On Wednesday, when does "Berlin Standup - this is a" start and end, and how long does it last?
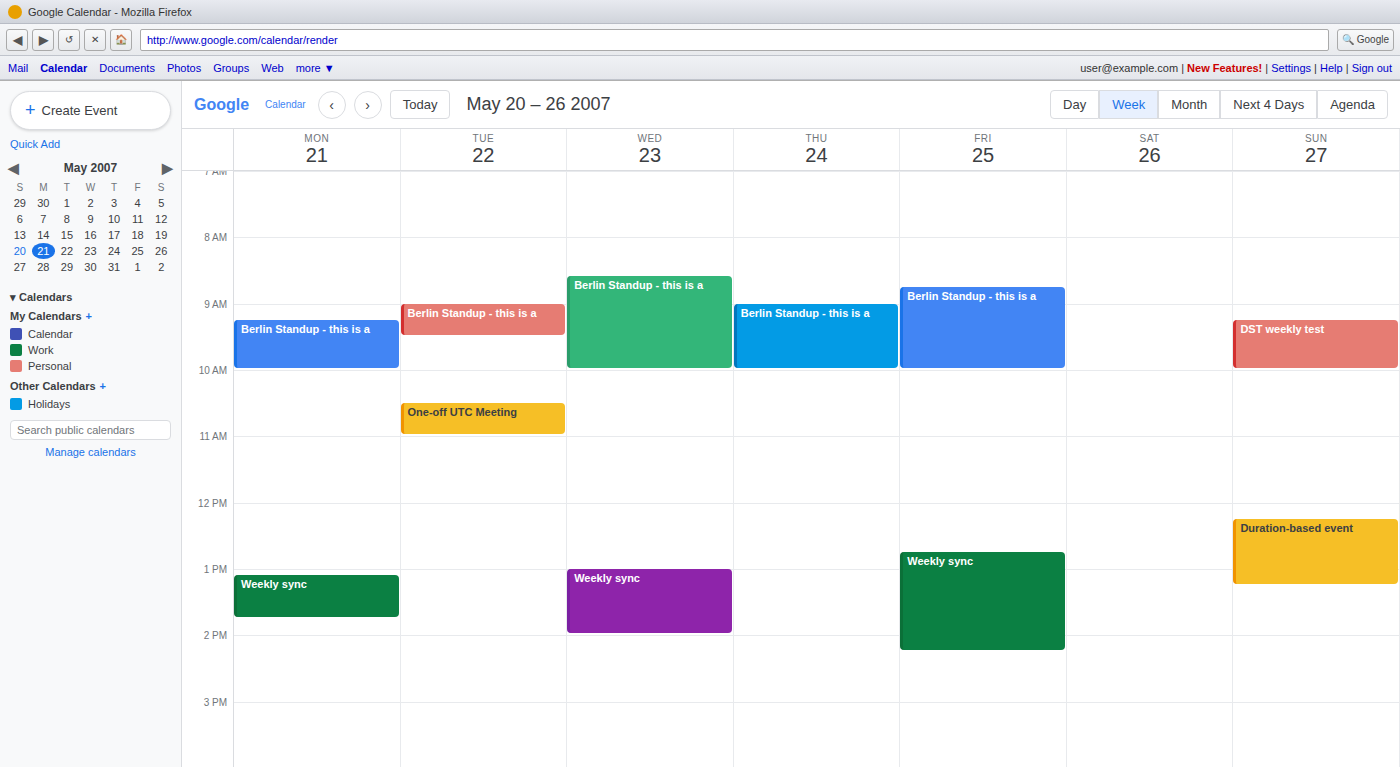
8:35 AM to 10:00 AM, 1 hour 25 minutes